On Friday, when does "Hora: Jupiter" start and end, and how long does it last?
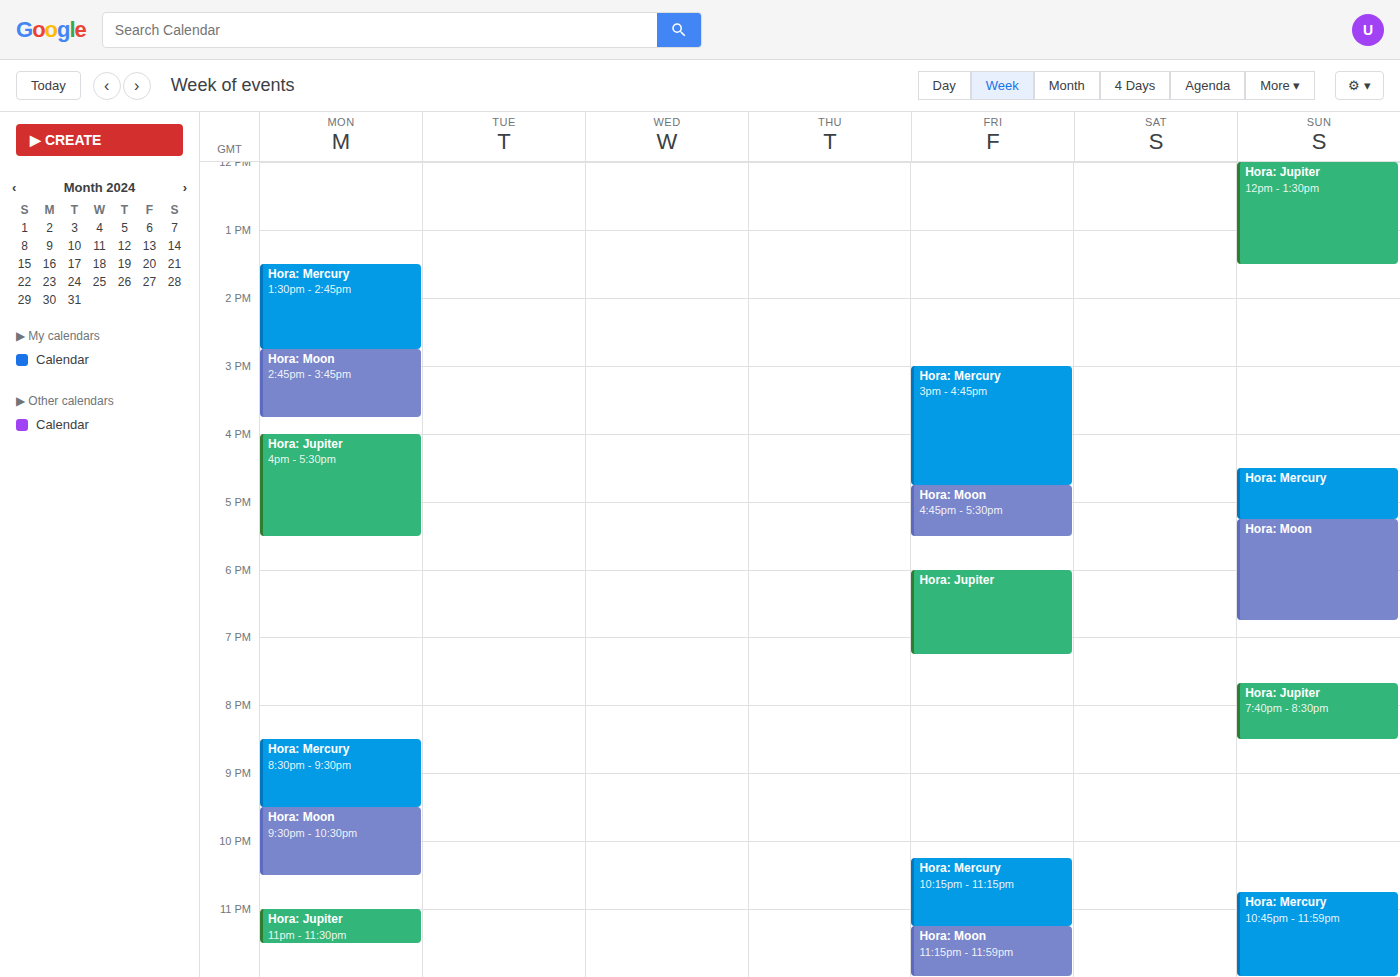
6:00 PM to 7:15 PM, 1 hour 15 minutes